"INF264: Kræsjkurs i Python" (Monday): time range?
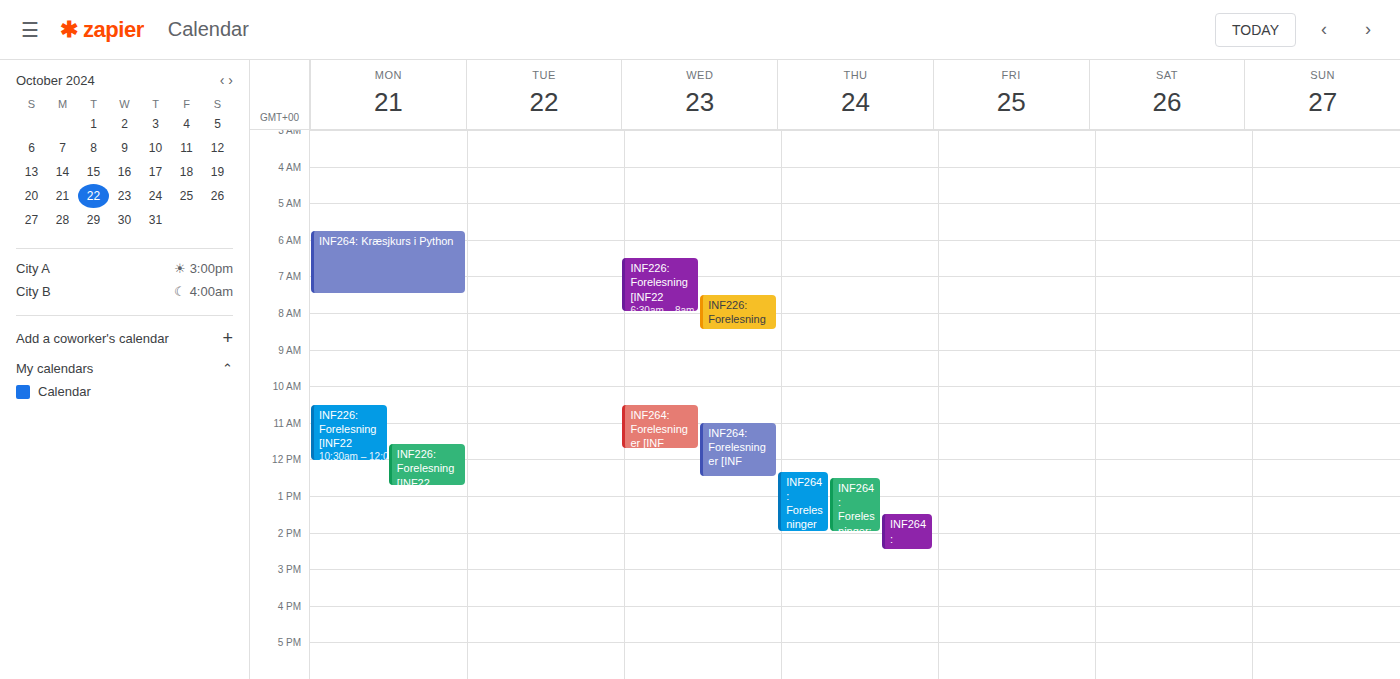
5:45 AM to 7:30 AM